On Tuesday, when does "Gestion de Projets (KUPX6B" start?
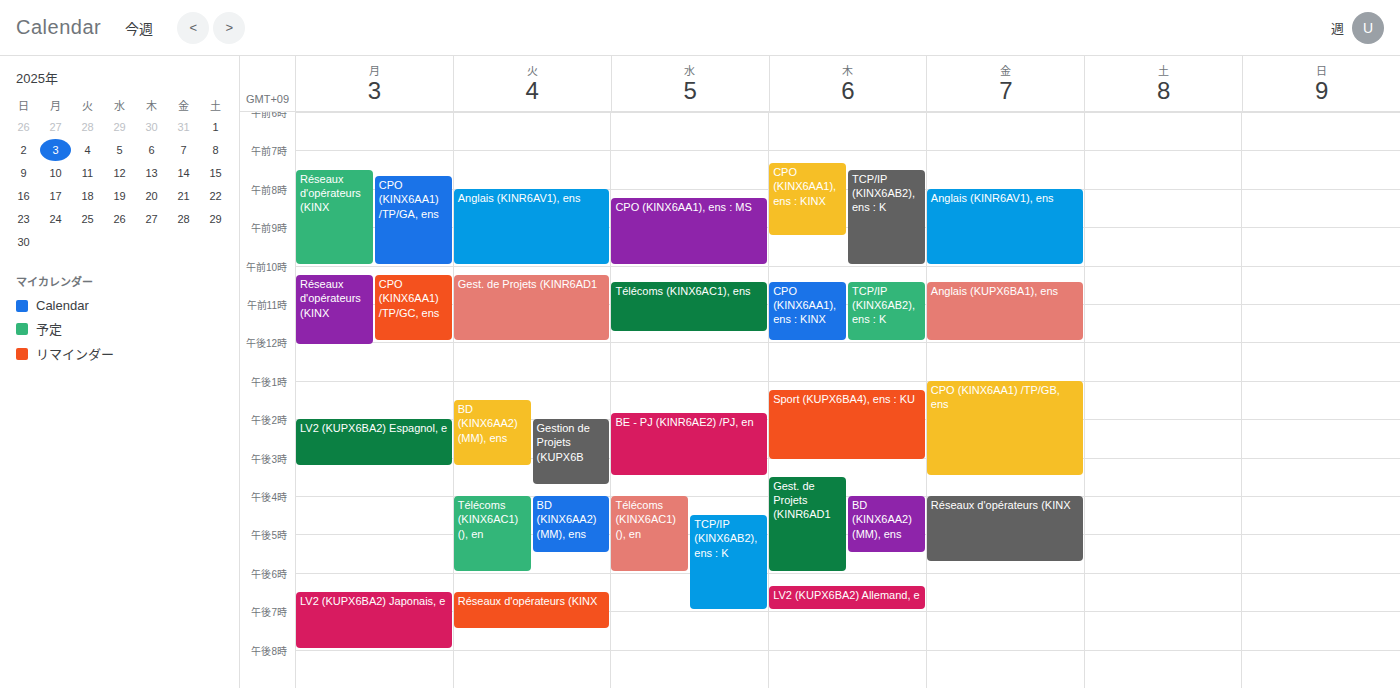
14:00